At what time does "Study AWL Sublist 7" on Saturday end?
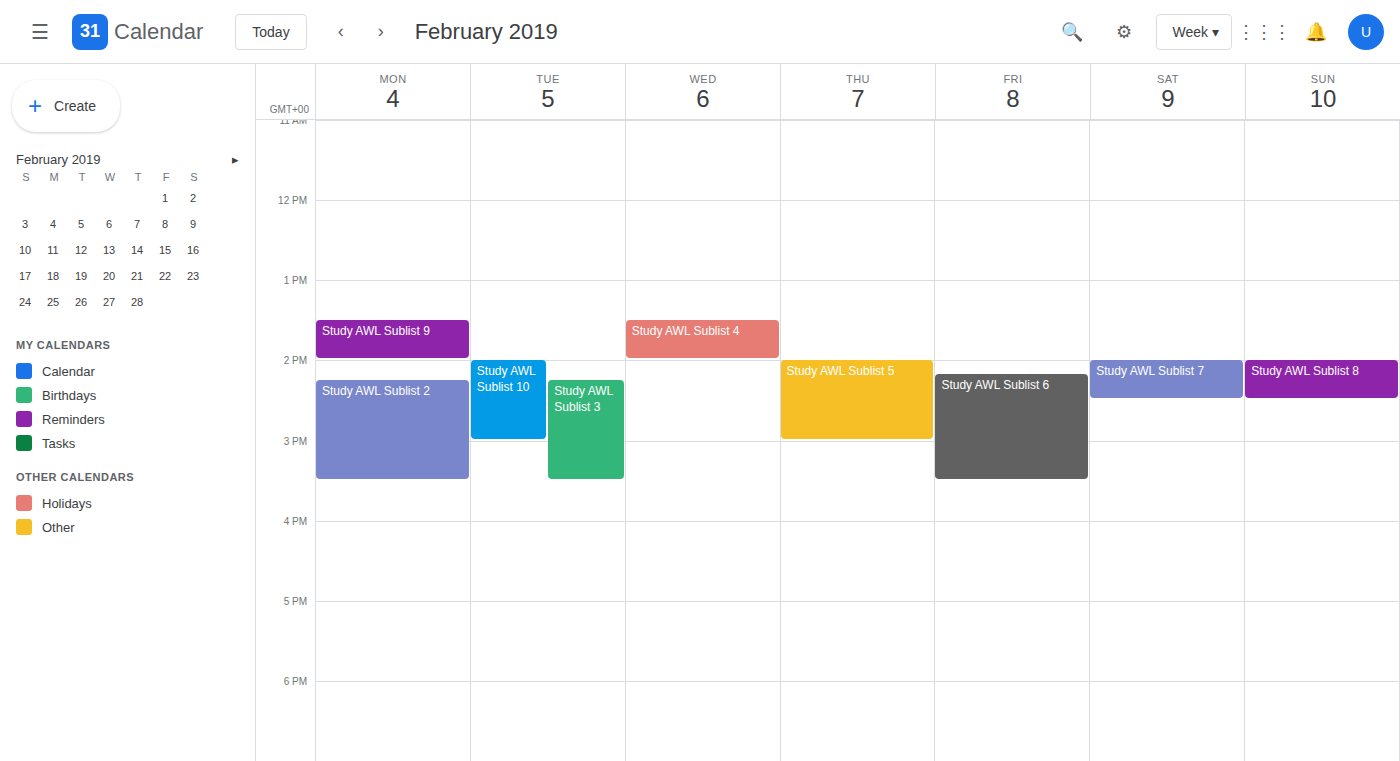
2:30 PM